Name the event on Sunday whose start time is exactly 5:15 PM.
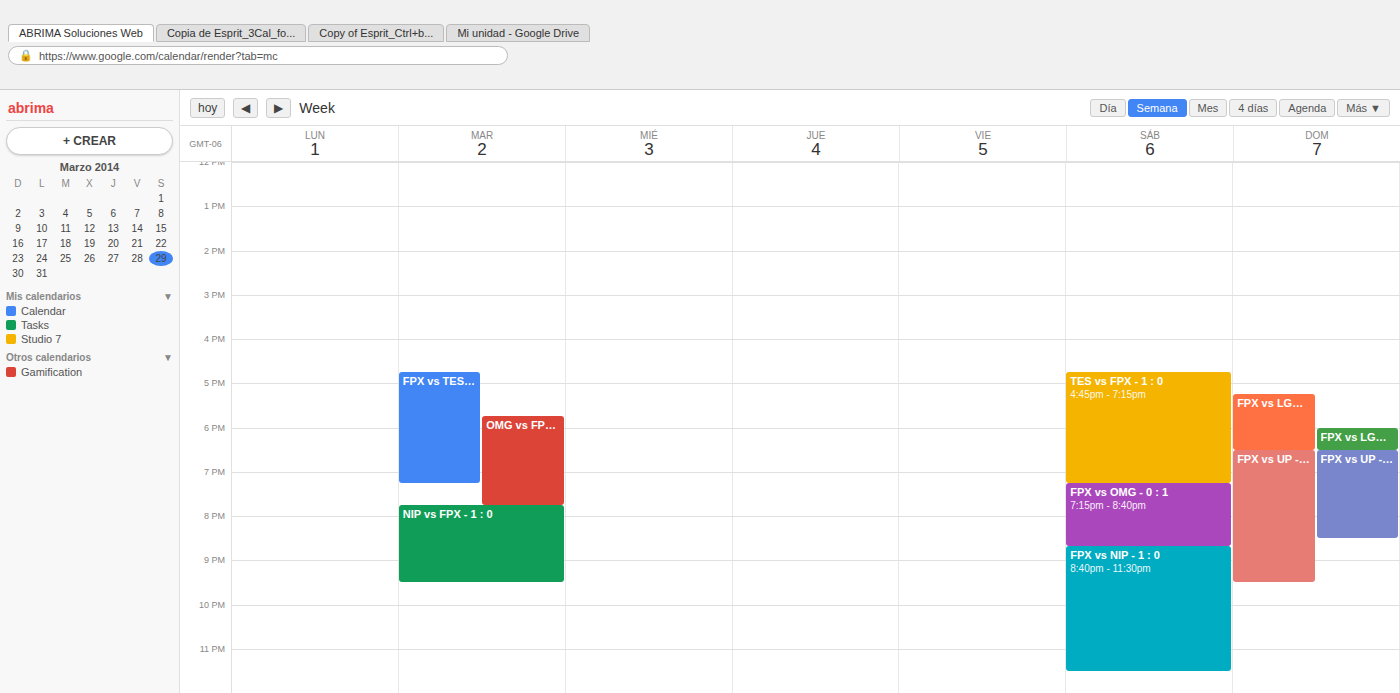
"FPX vs LGD - 0 : 1"